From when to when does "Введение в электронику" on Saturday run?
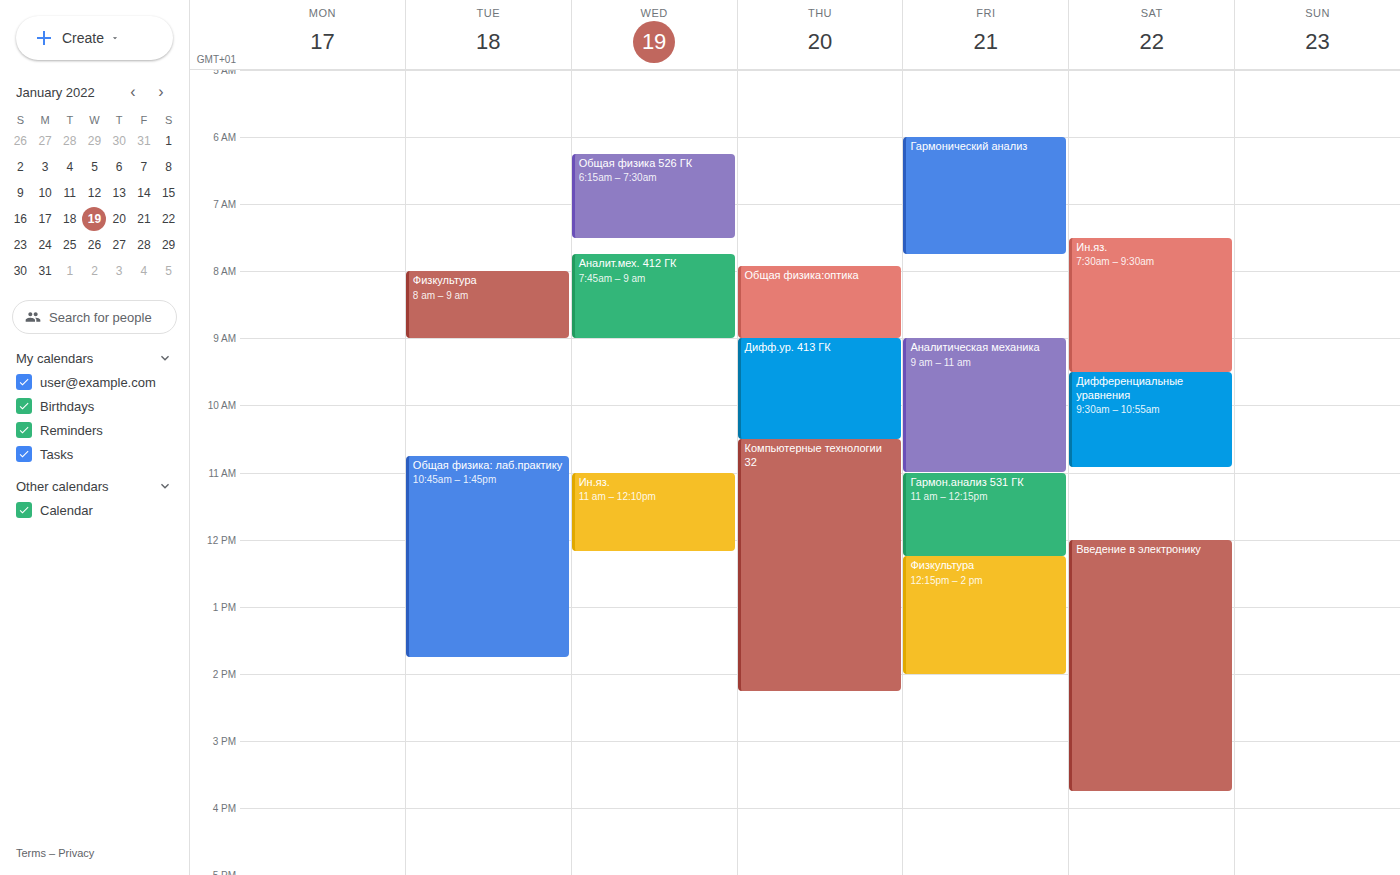
12:00 PM to 3:45 PM